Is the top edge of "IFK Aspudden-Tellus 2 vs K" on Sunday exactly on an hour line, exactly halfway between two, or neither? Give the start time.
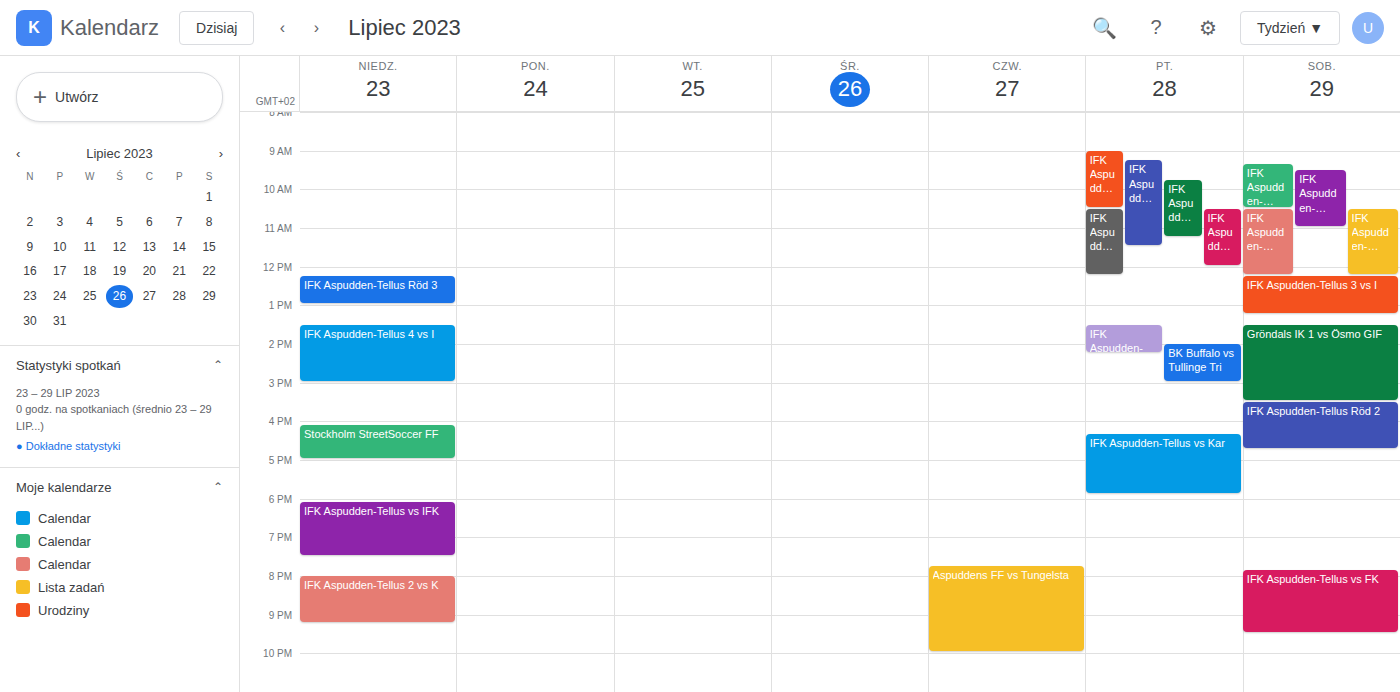
8:00 PM -- exactly on the 8 PM line.